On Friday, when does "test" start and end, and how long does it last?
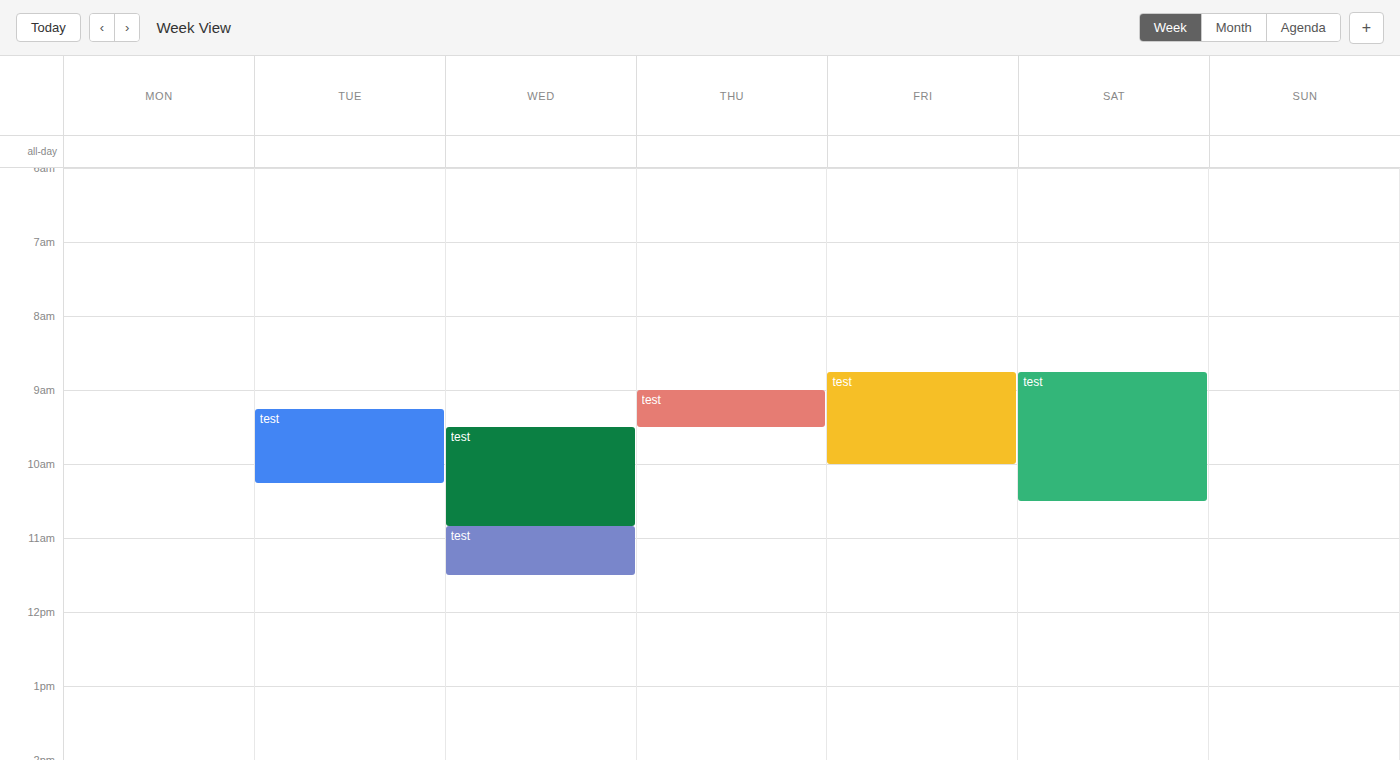
8:45 AM to 10:00 AM, 1 hour 15 minutes